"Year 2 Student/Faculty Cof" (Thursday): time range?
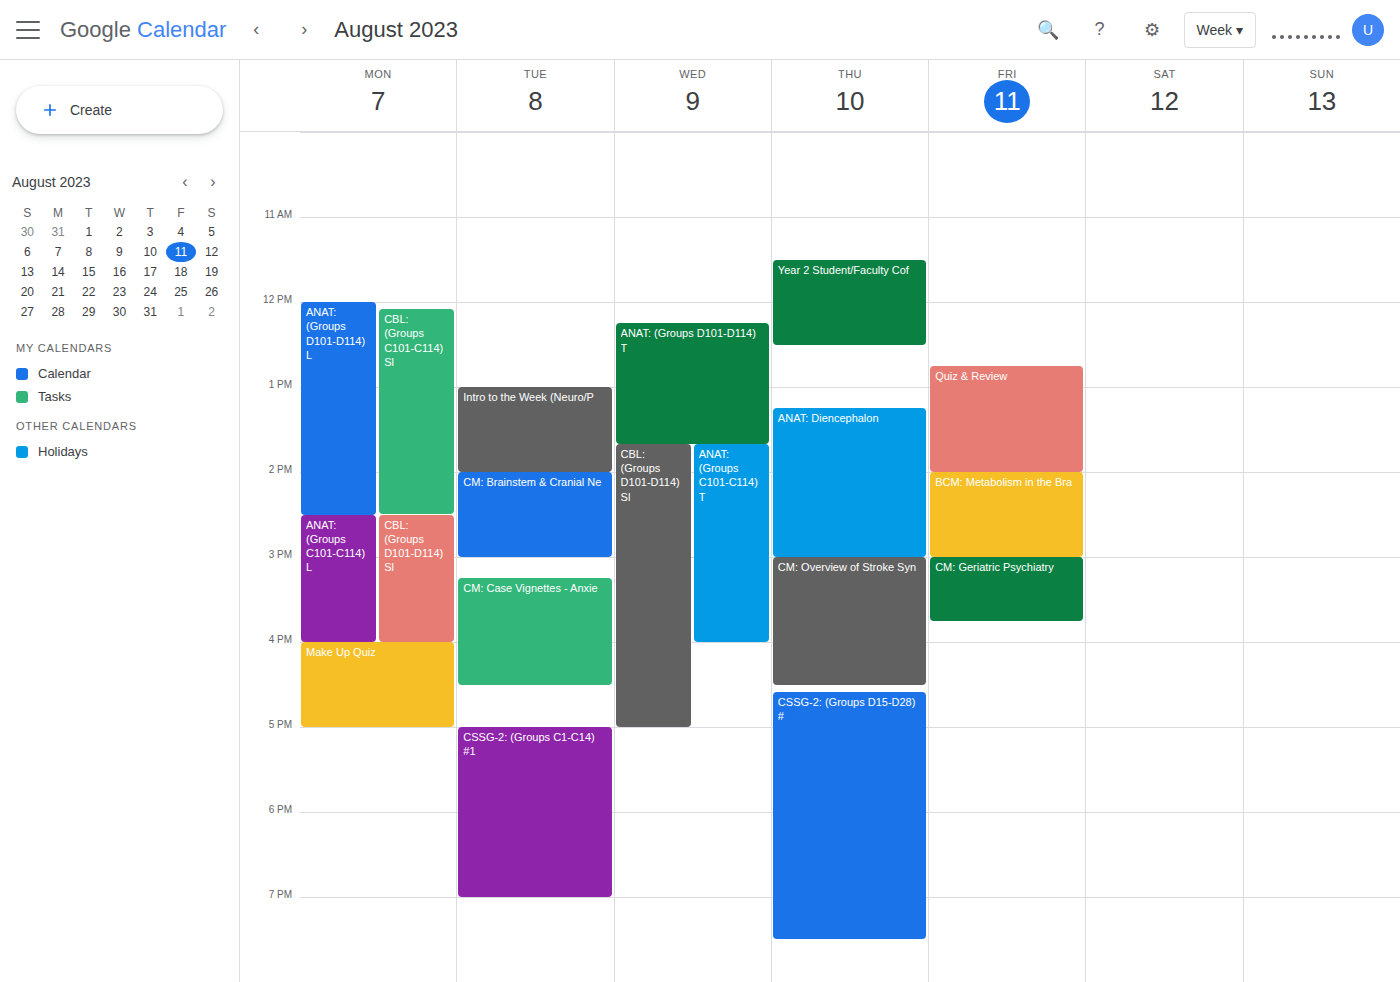
11:30 AM to 12:30 PM